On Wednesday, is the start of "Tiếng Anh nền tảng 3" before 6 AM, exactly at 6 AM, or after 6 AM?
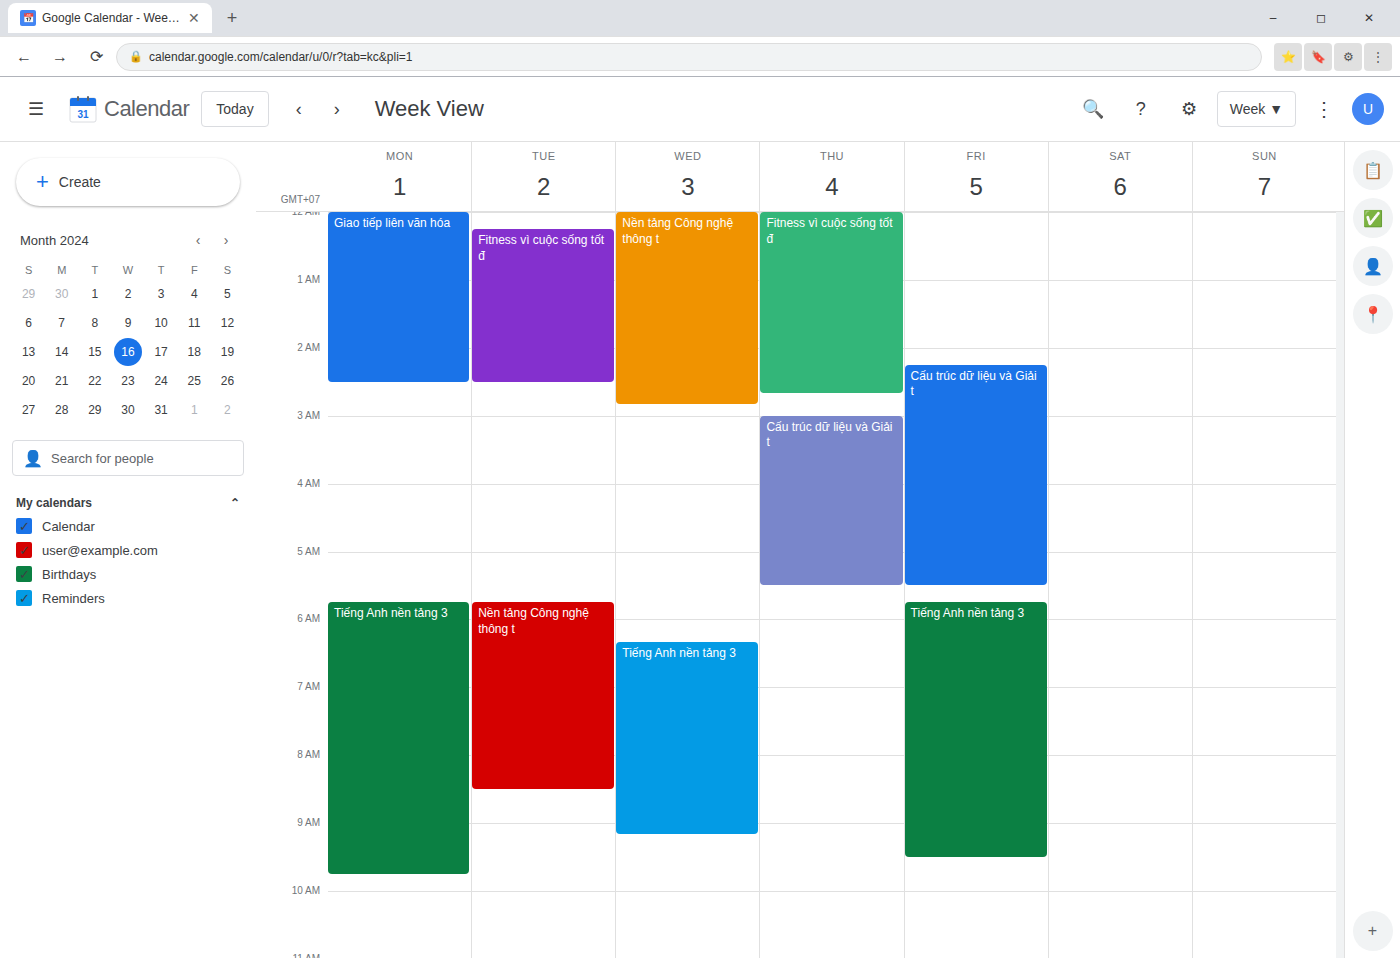
6:20 AM -- after 6 AM, 20 minutes below the 6 AM line.